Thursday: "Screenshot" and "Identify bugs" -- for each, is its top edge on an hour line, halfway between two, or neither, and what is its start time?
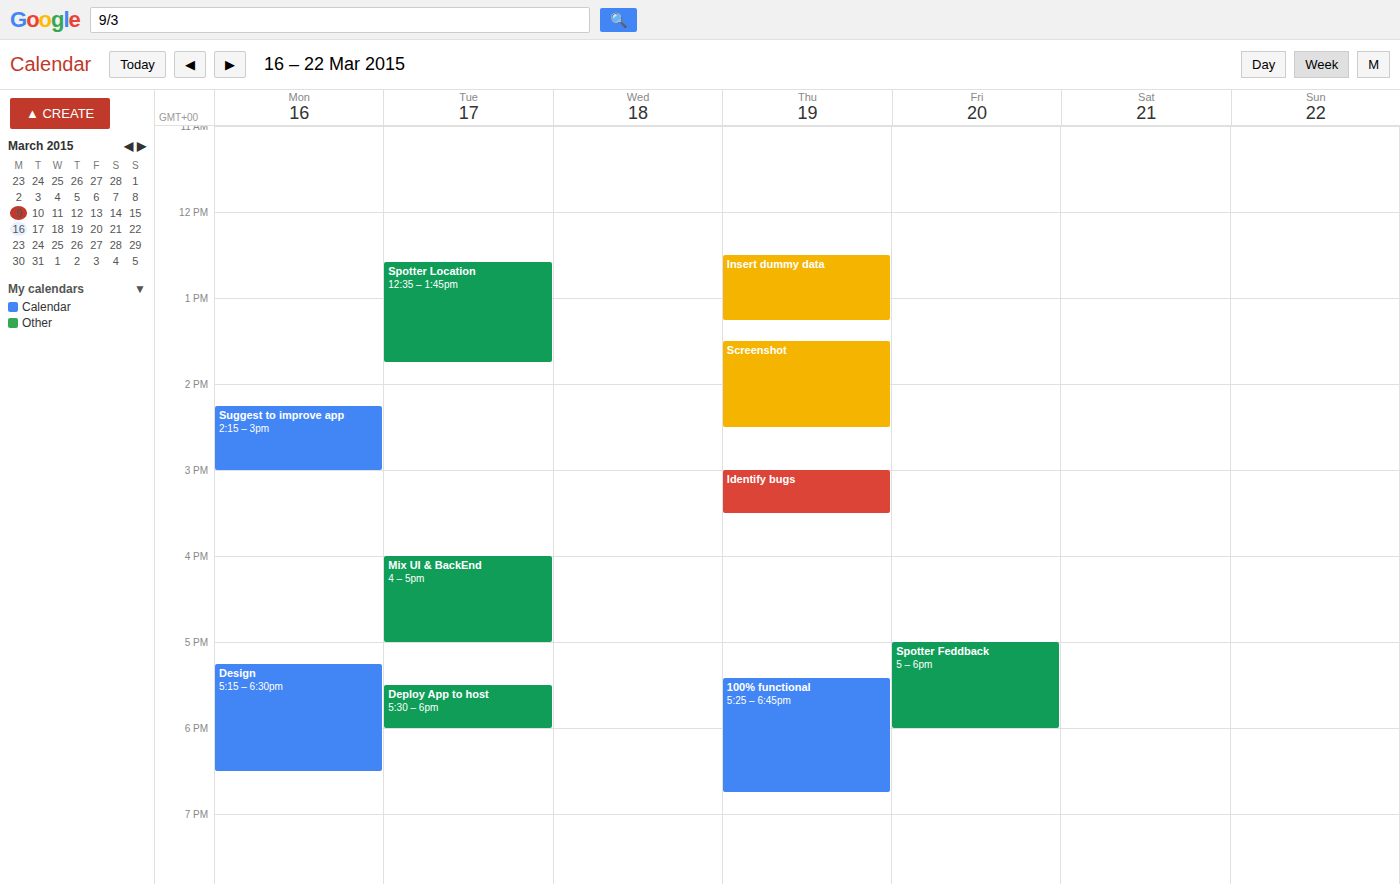
"Screenshot": 1:30 PM, halfway between the 1 PM and 2 PM lines. "Identify bugs": 3:00 PM, exactly on the 3 PM line.